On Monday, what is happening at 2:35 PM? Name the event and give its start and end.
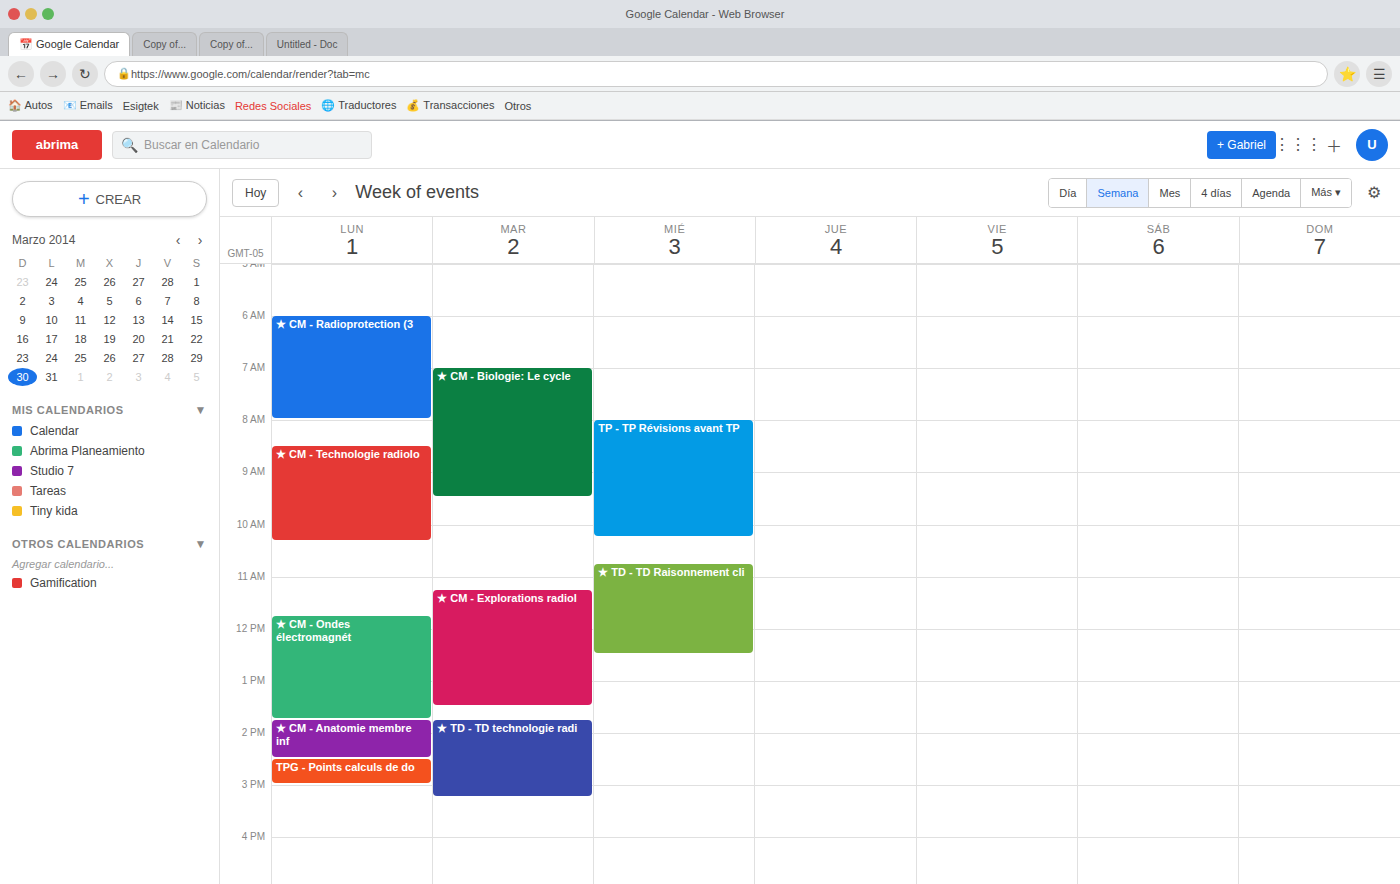
"TPG - Points calculs de do", 2:30 PM to 3:00 PM